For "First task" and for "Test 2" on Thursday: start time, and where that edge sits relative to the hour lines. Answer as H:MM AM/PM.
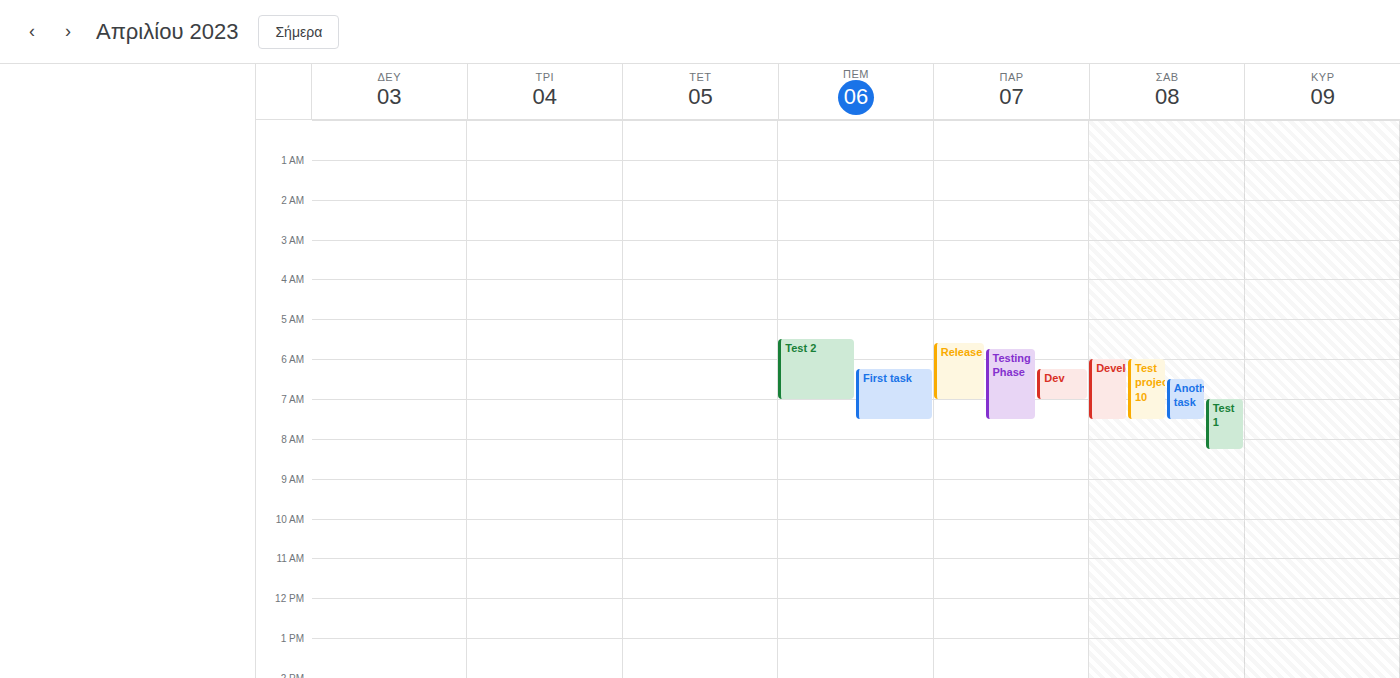
"First task": 6:15 AM, neither: a quarter of the way from the 6 AM line to the 7 AM line. "Test 2": 5:30 AM, halfway between the 5 AM and 6 AM lines.